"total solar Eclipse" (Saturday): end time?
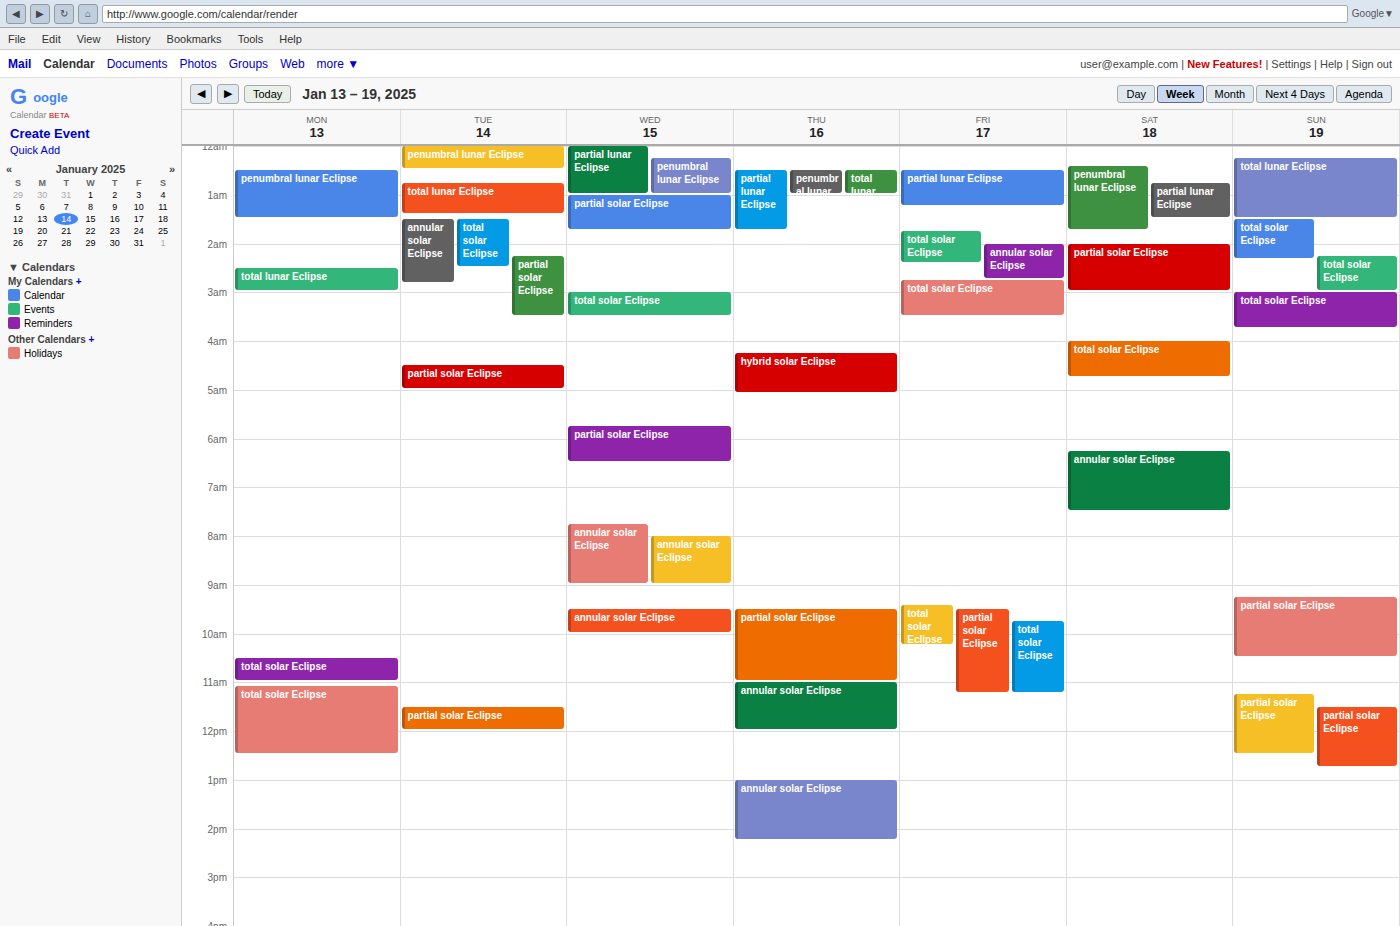
4:45 AM